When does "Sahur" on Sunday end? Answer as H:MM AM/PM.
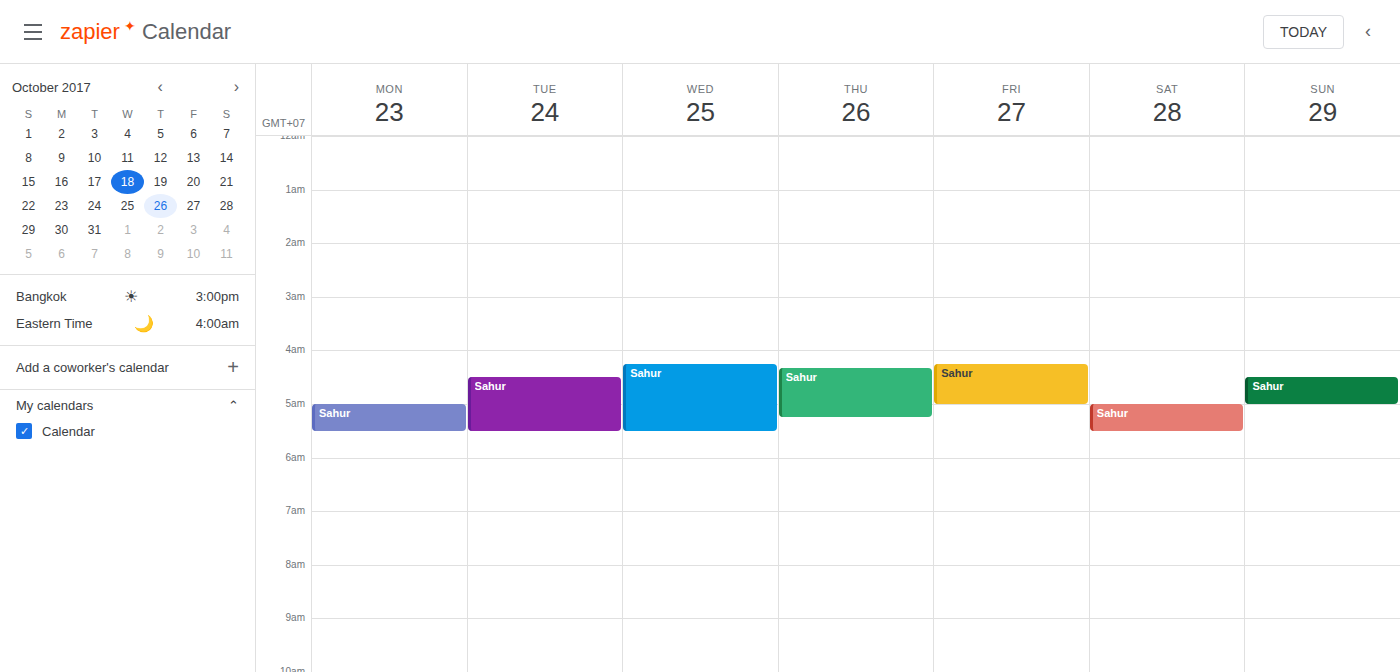
5:00 AM